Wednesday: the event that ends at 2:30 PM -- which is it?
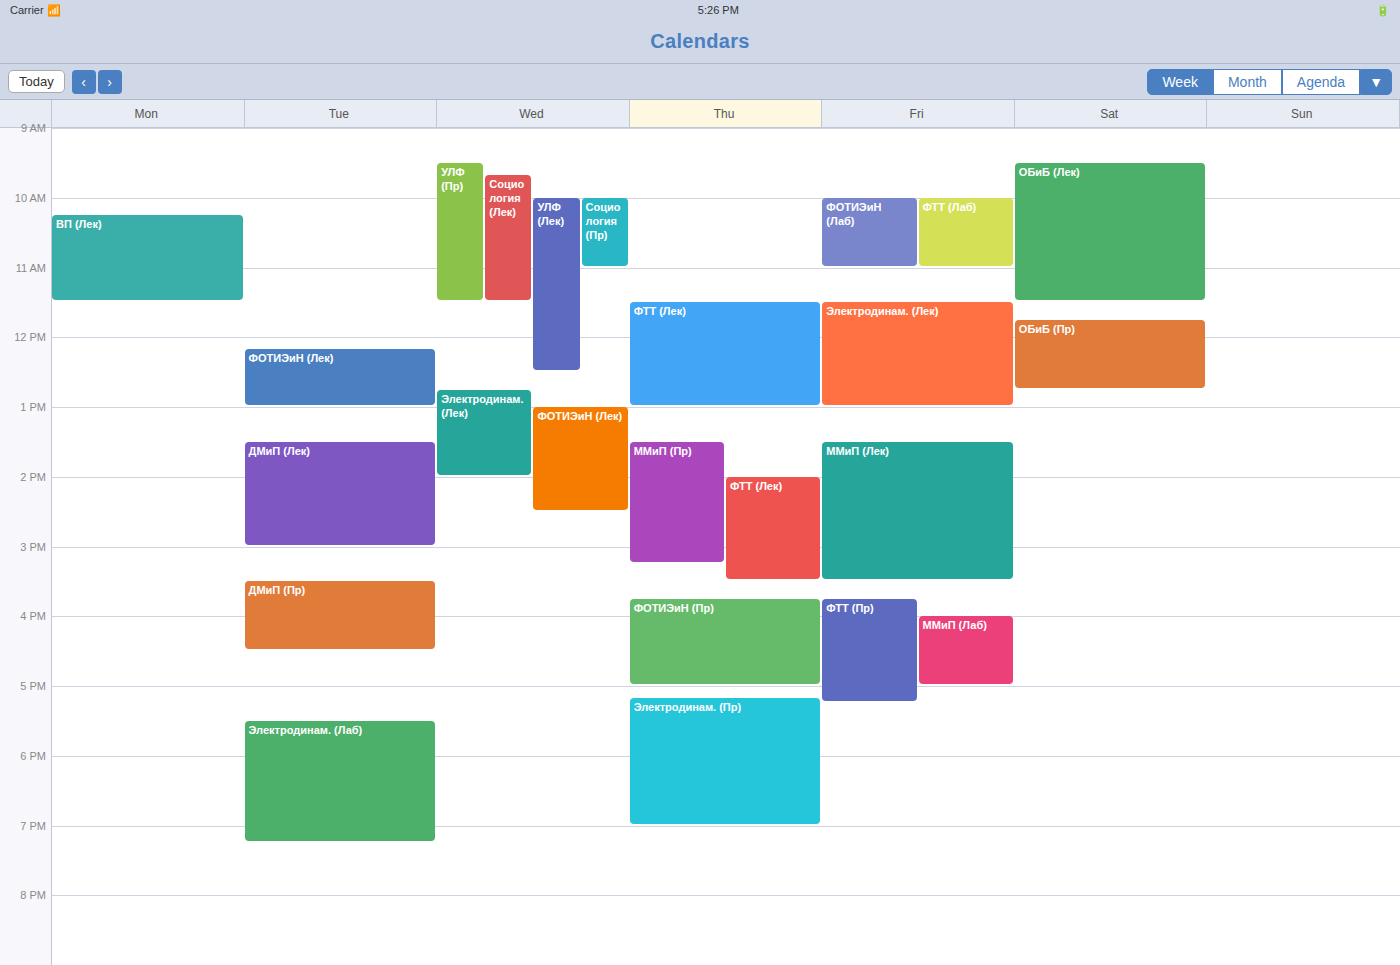
"ФОТИЭиН (Лек)"